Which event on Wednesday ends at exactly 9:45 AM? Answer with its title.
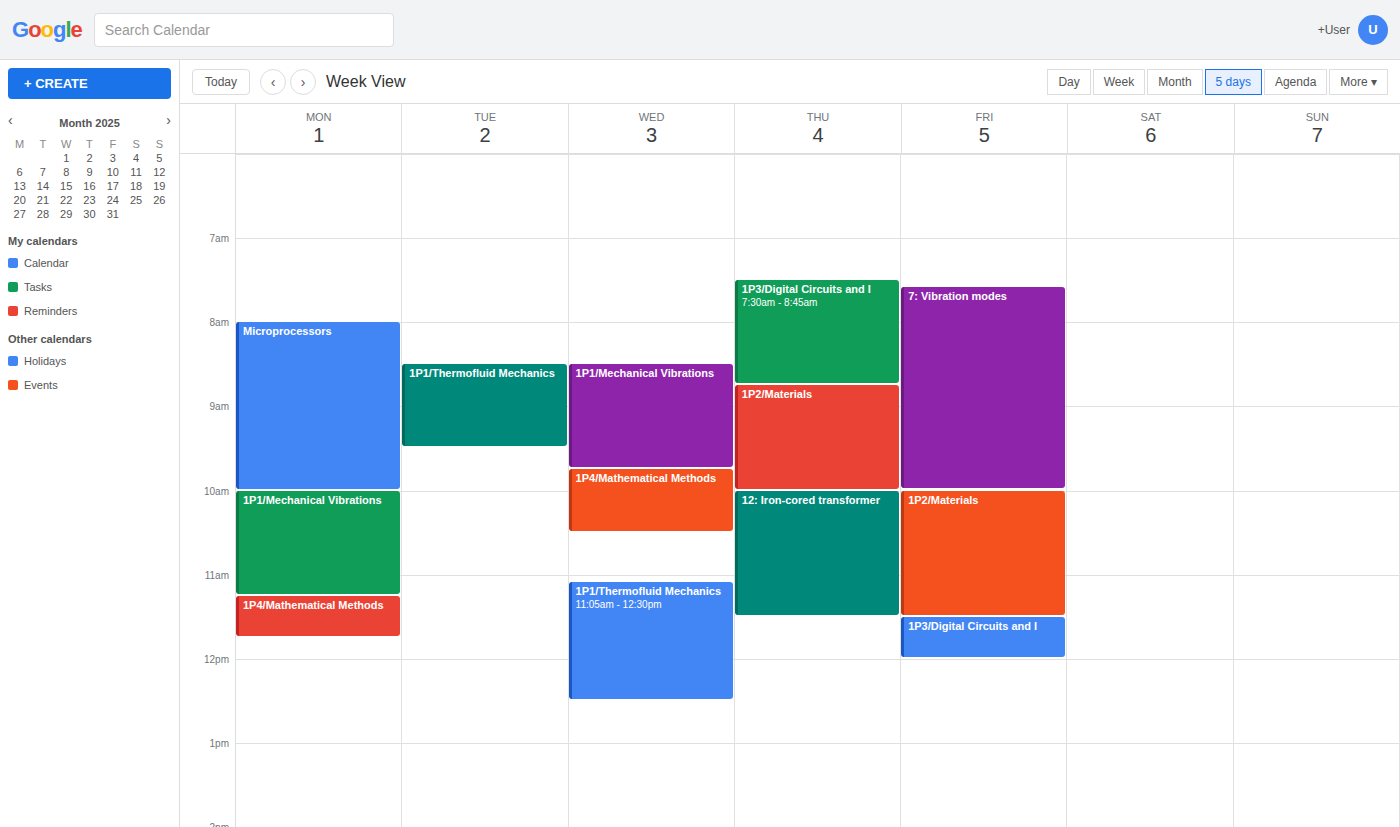
"1P1/Mechanical Vibrations"